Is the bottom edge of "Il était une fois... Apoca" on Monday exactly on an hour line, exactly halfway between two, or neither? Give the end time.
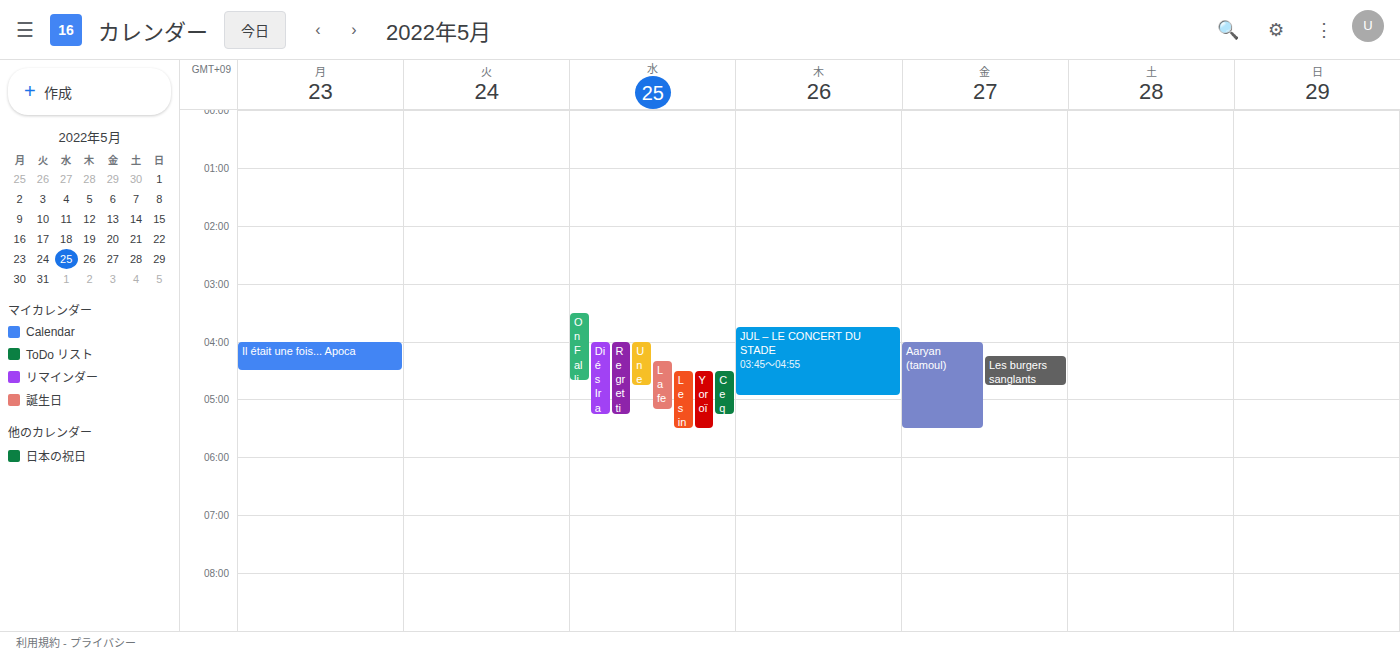
4:30 AM -- halfway between the 4 AM and 5 AM lines.